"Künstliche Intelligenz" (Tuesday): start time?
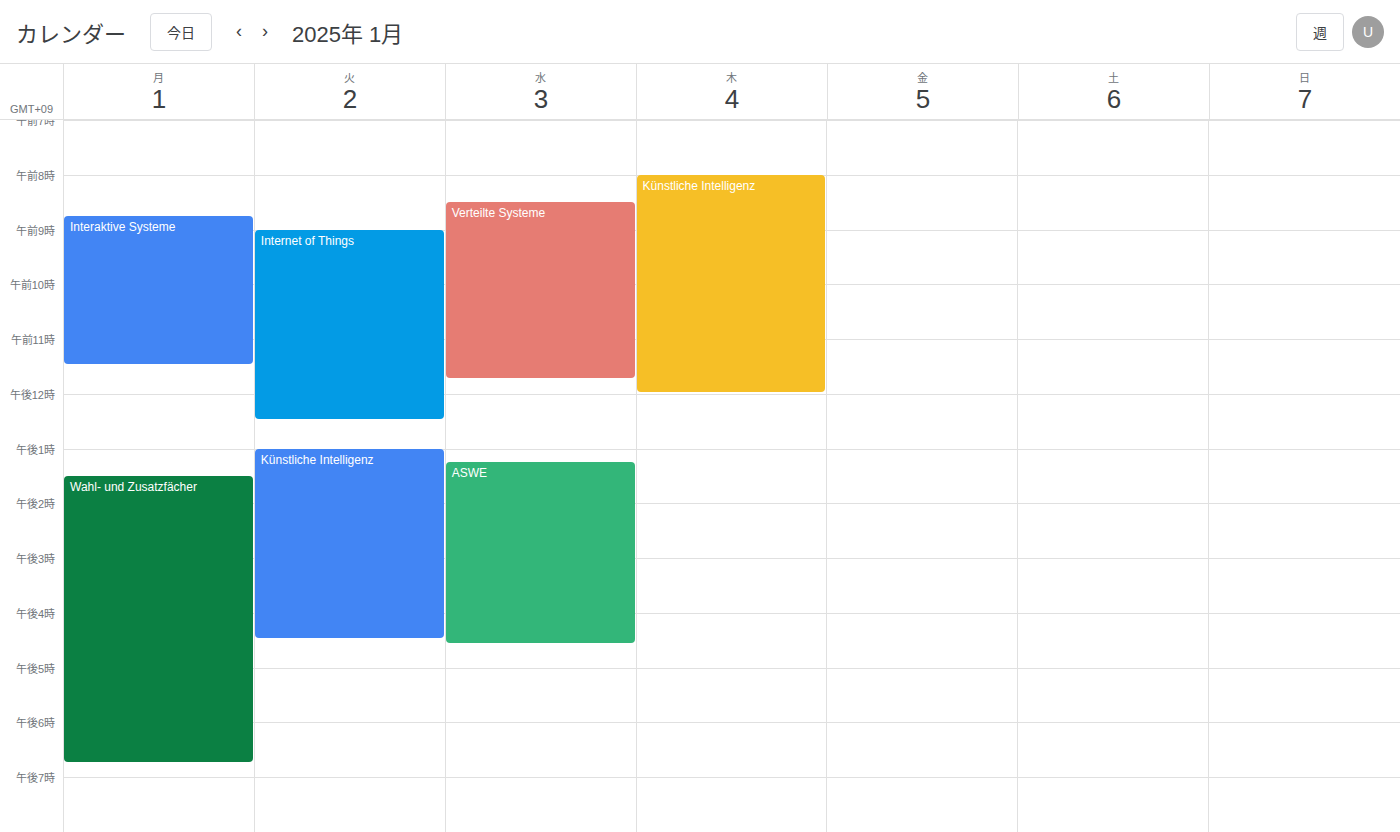
1:00 PM